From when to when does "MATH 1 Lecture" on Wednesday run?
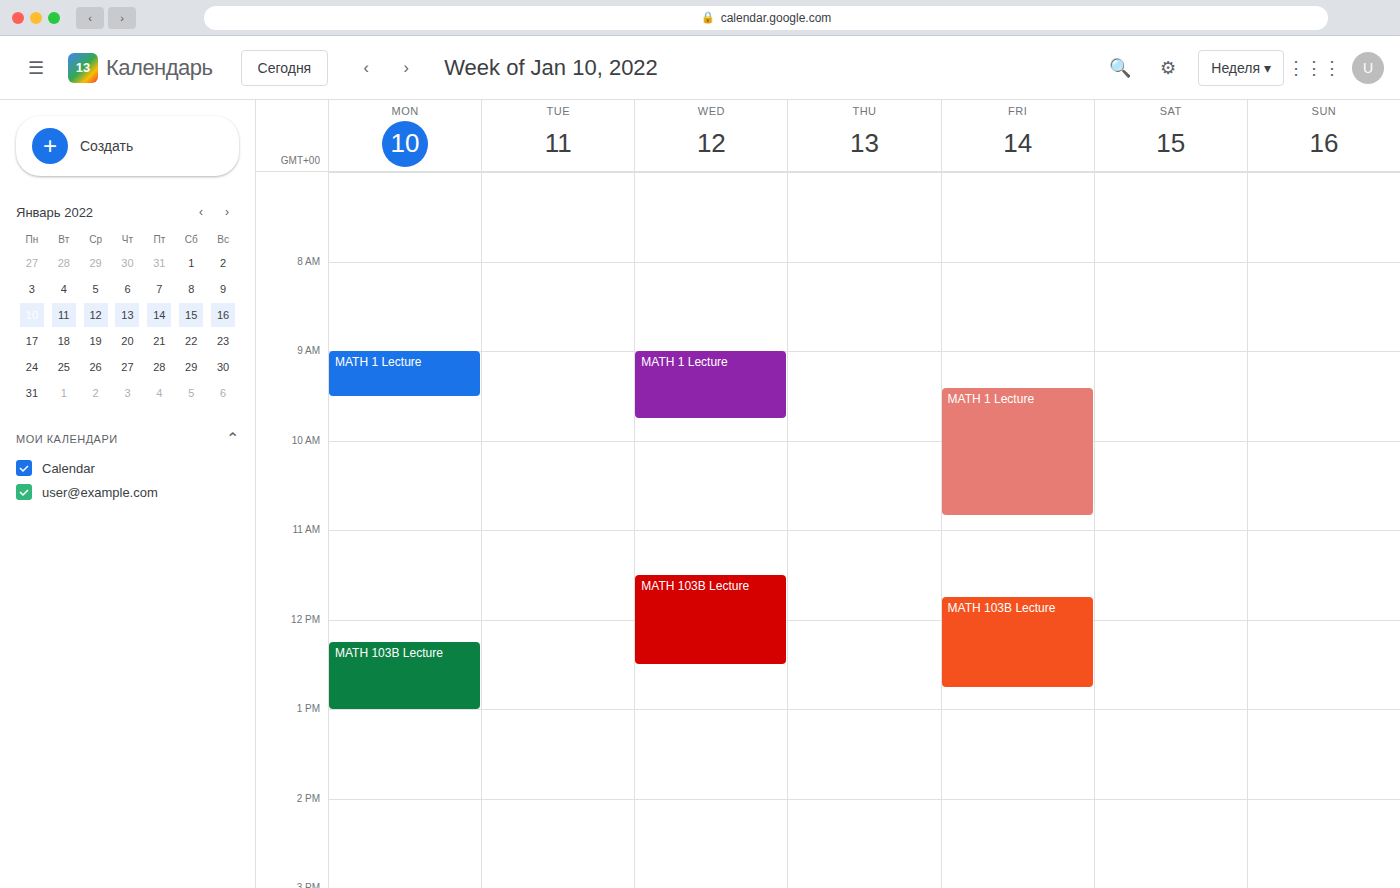
09:00 to 09:45